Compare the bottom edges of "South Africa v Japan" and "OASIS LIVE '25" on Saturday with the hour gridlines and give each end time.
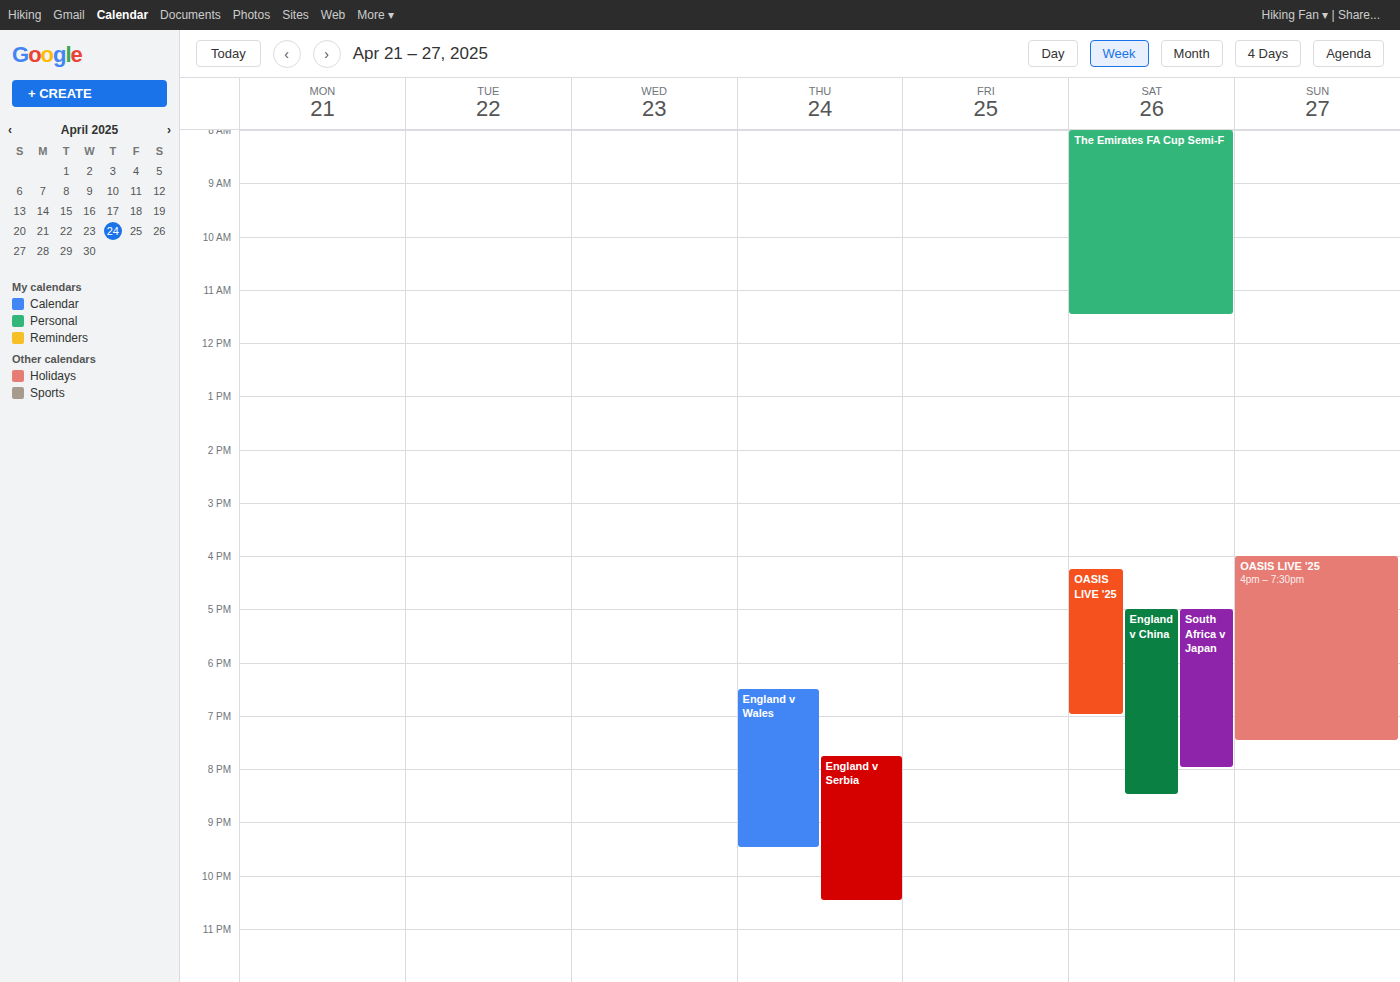
"South Africa v Japan": 8:00 PM, exactly on the 8 PM line. "OASIS LIVE '25": 7:00 PM, exactly on the 7 PM line.